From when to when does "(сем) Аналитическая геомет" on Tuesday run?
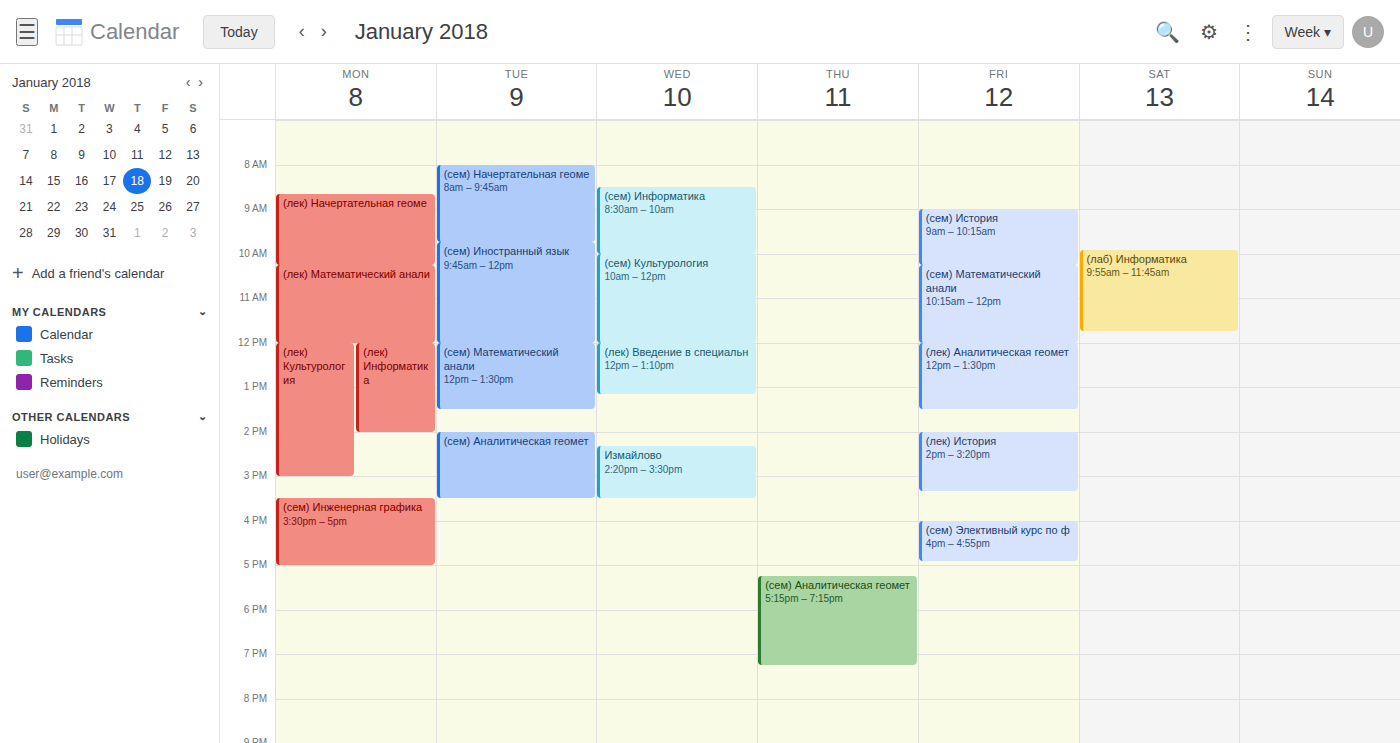
14:00 to 15:30